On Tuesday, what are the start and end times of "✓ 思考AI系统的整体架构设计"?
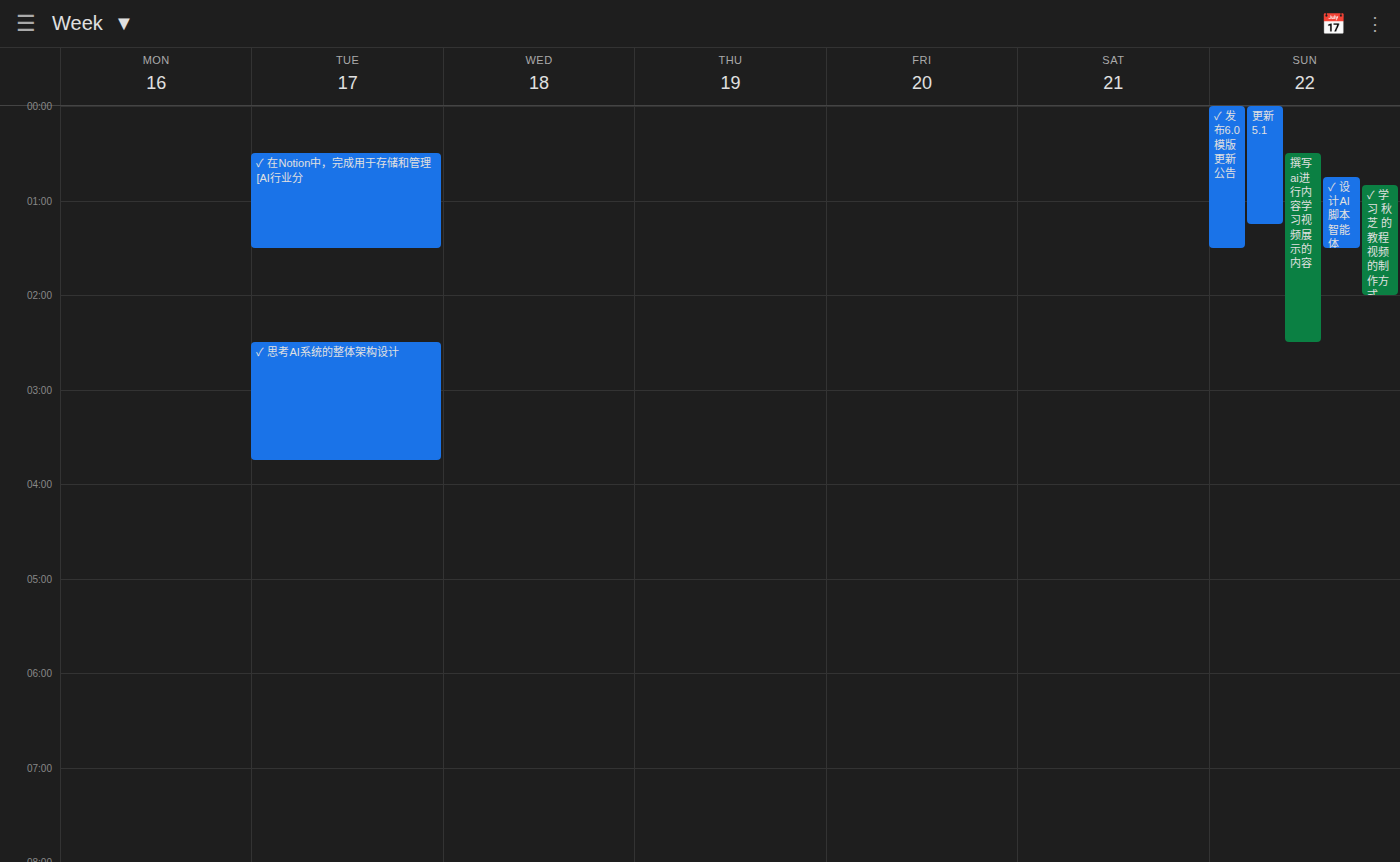
2:30 AM to 3:45 AM